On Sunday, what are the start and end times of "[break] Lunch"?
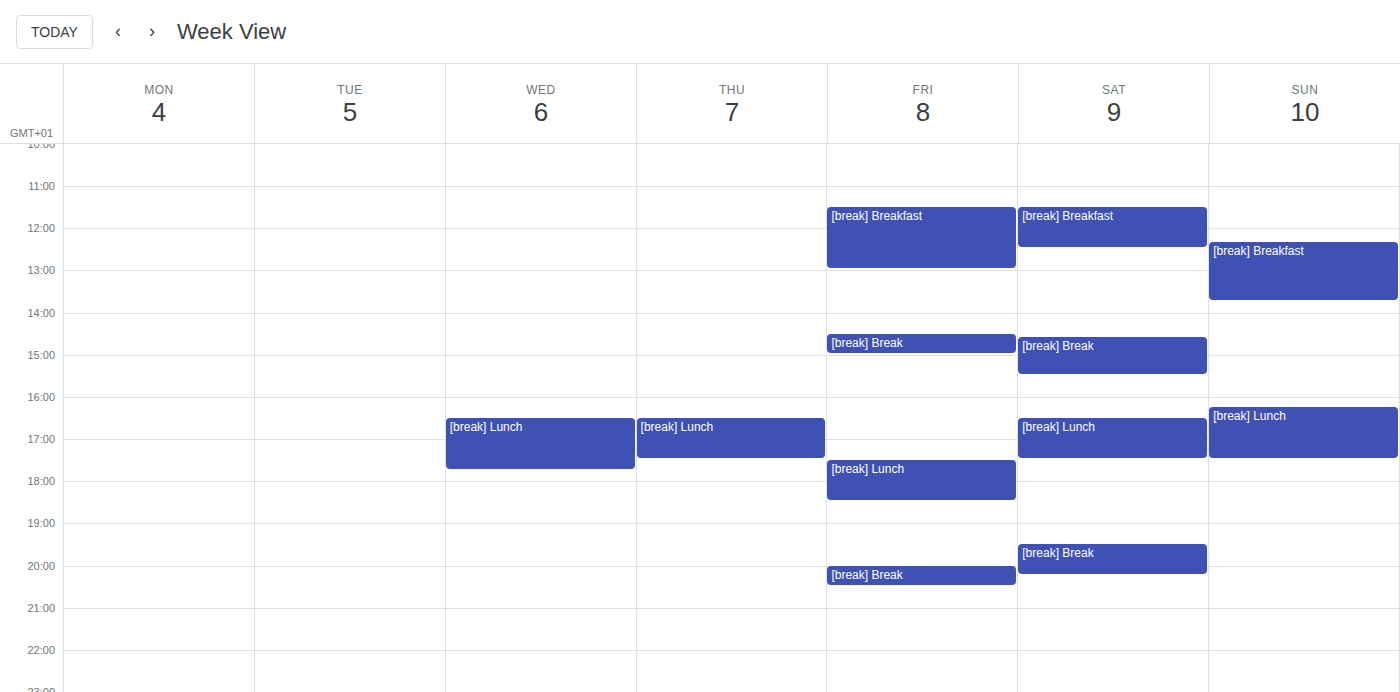
4:15 PM to 5:30 PM